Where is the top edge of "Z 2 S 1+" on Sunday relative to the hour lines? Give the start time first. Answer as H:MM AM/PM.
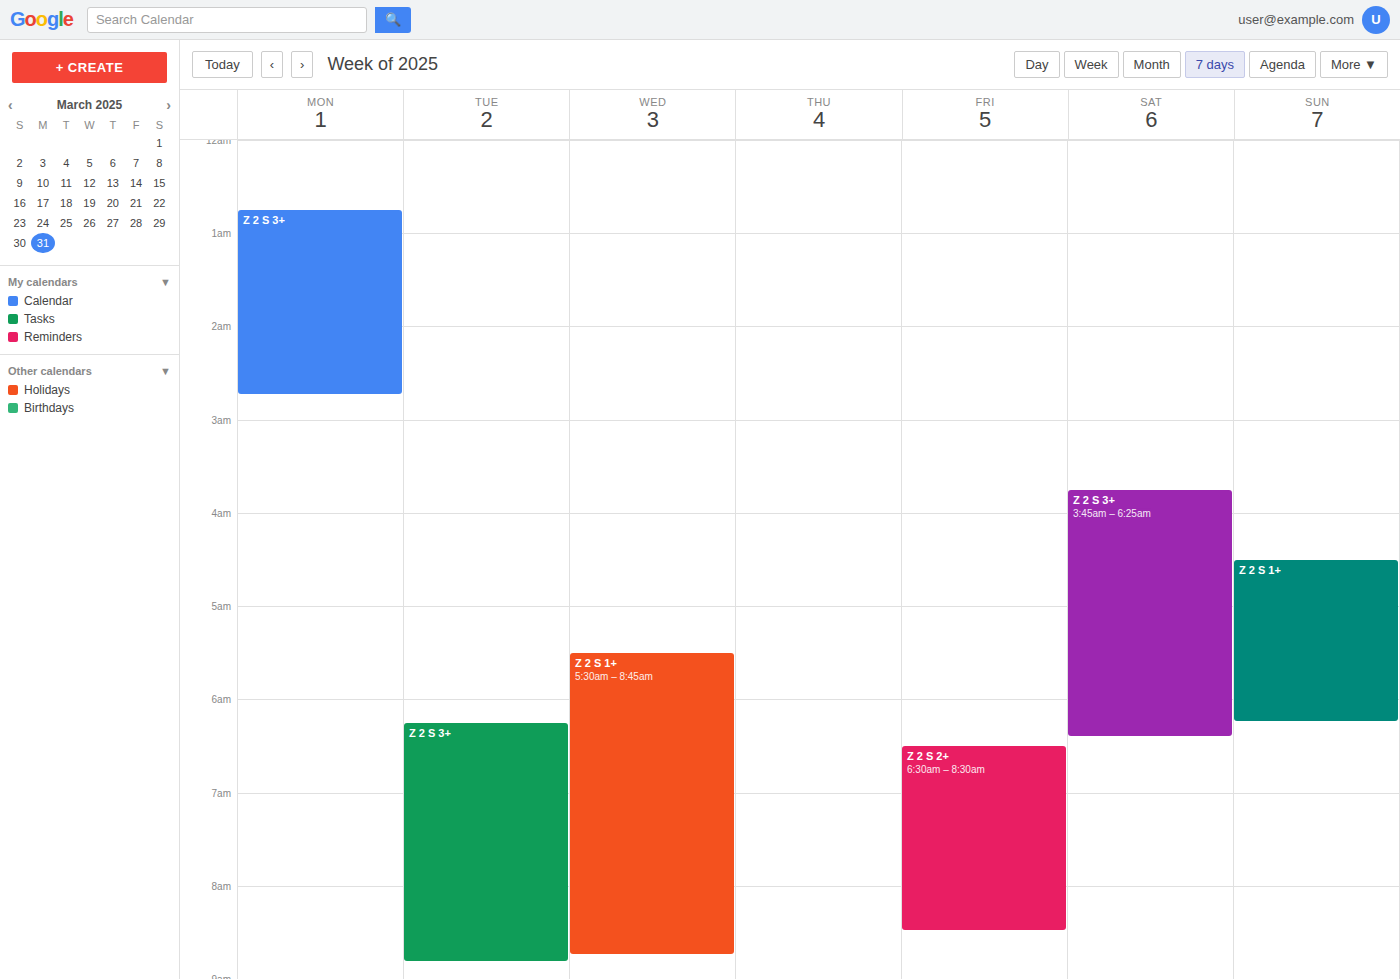
4:30 AM -- halfway between the 4 AM and 5 AM lines.